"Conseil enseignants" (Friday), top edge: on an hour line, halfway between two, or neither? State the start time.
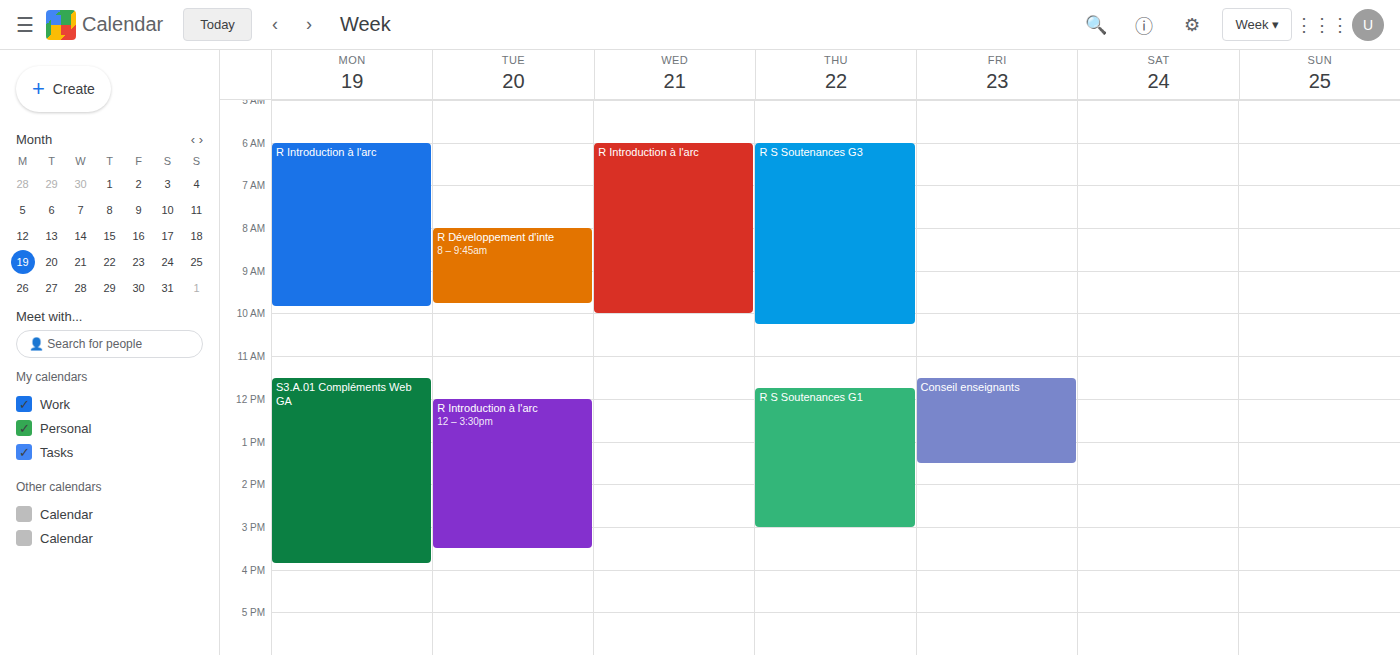
11:30 AM -- halfway between the 11 AM and 12 PM lines.